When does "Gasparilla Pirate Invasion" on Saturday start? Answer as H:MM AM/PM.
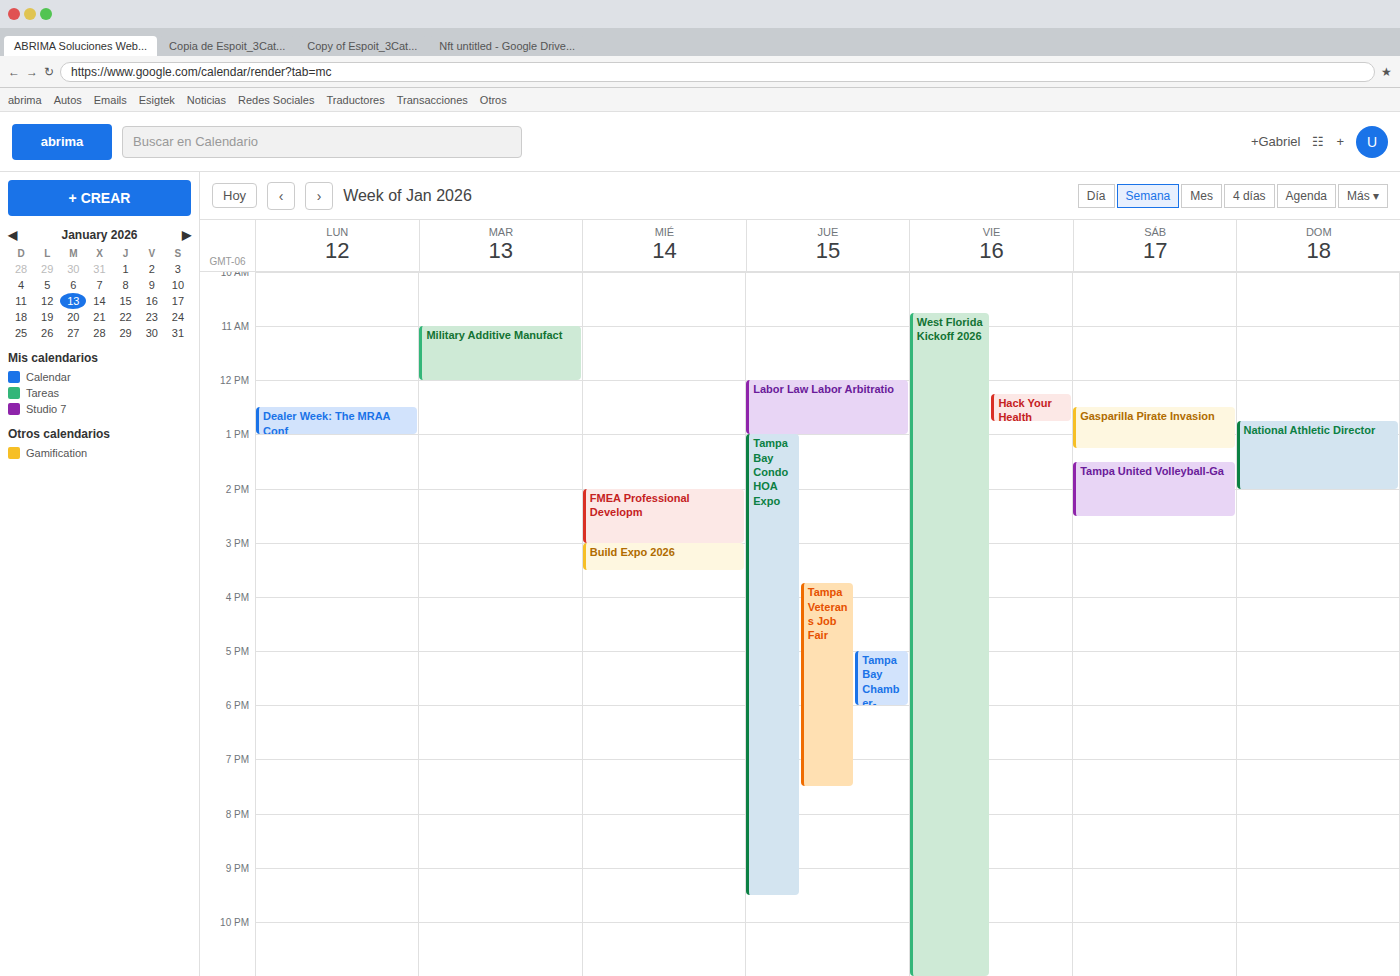
12:30 PM